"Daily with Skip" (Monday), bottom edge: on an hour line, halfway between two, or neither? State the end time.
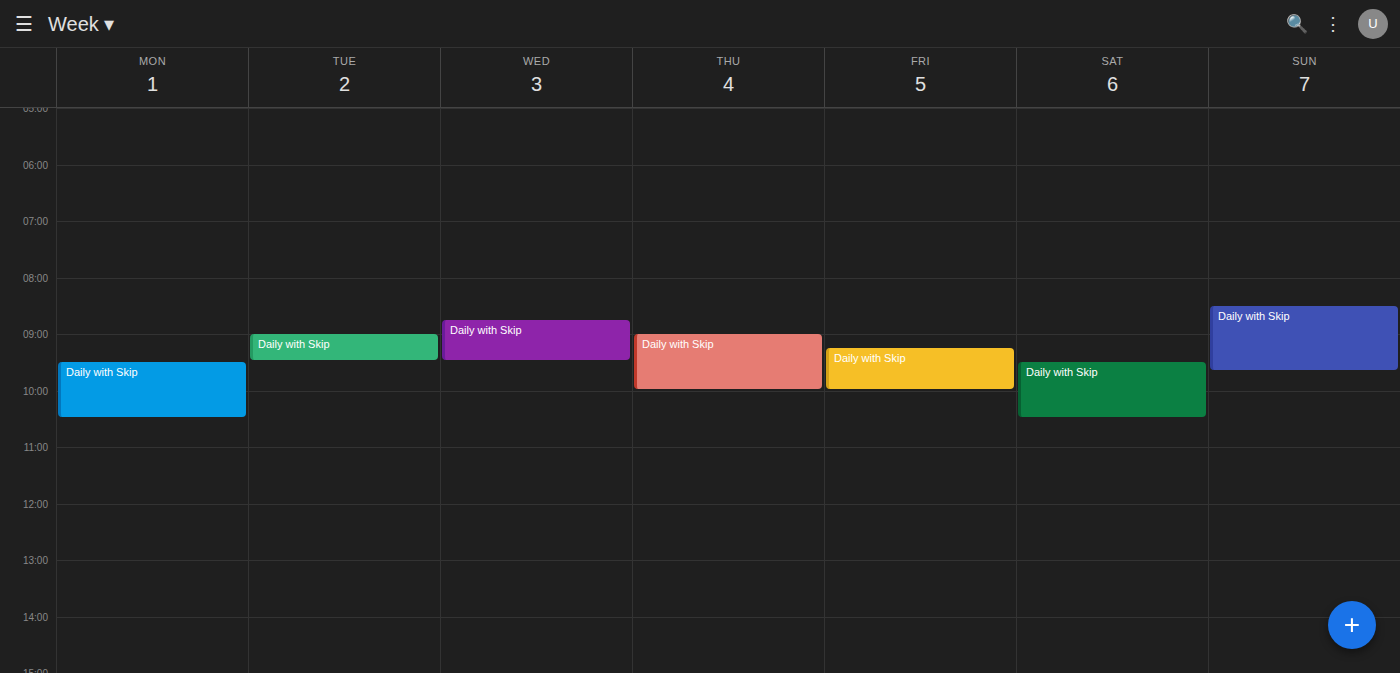
10:30 AM -- halfway between the 10 AM and 11 AM lines.